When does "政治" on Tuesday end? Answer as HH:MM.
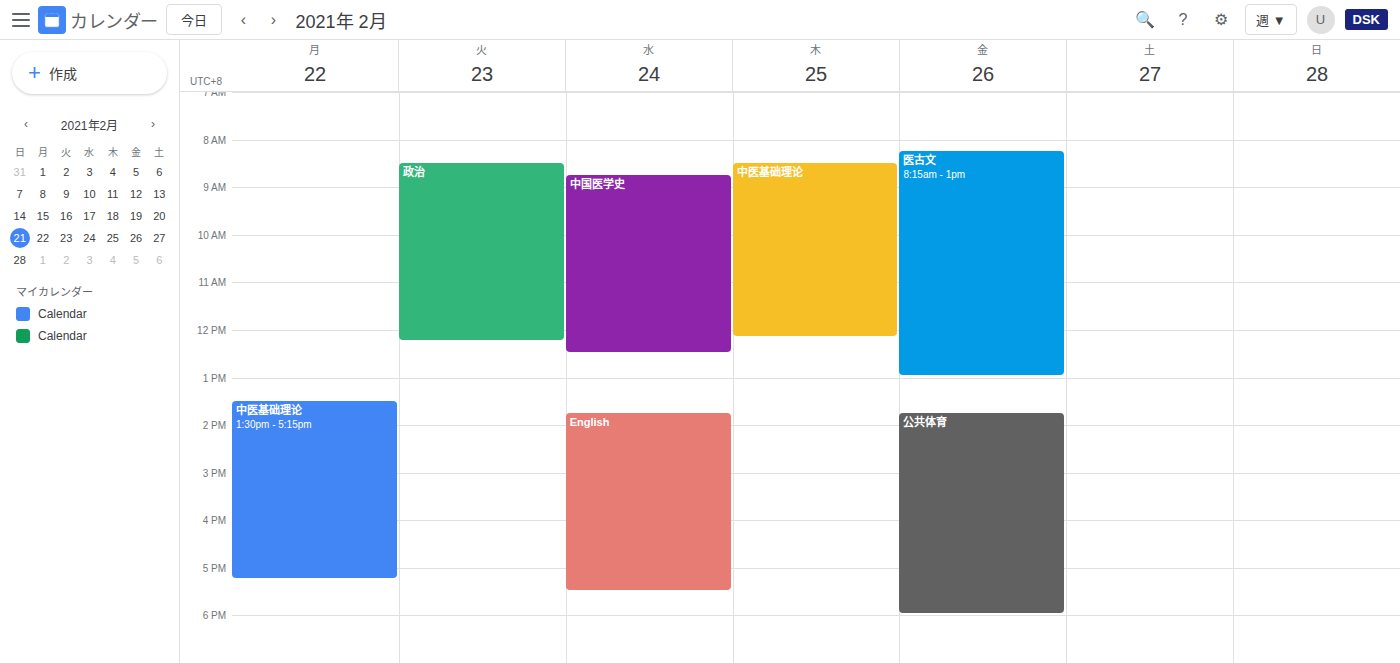
12:15